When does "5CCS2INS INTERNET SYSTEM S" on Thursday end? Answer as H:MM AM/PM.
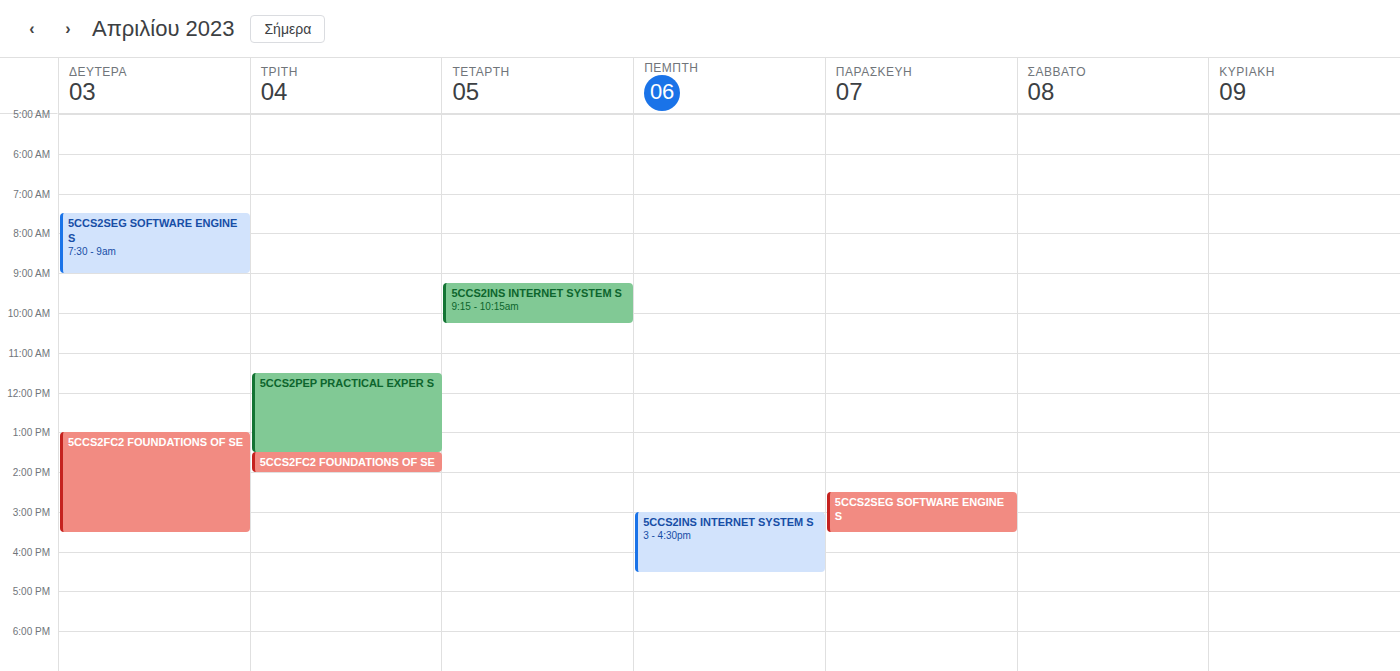
4:30 PM